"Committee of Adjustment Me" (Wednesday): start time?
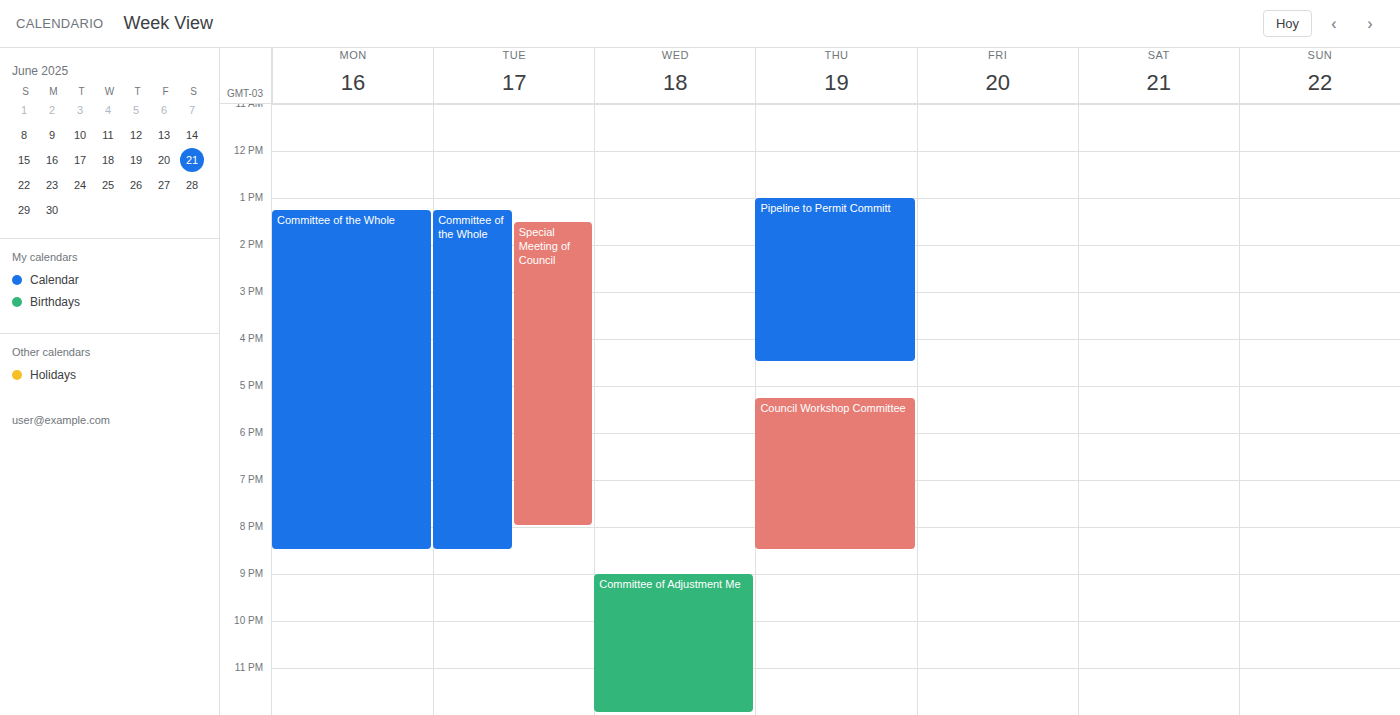
9:00 PM